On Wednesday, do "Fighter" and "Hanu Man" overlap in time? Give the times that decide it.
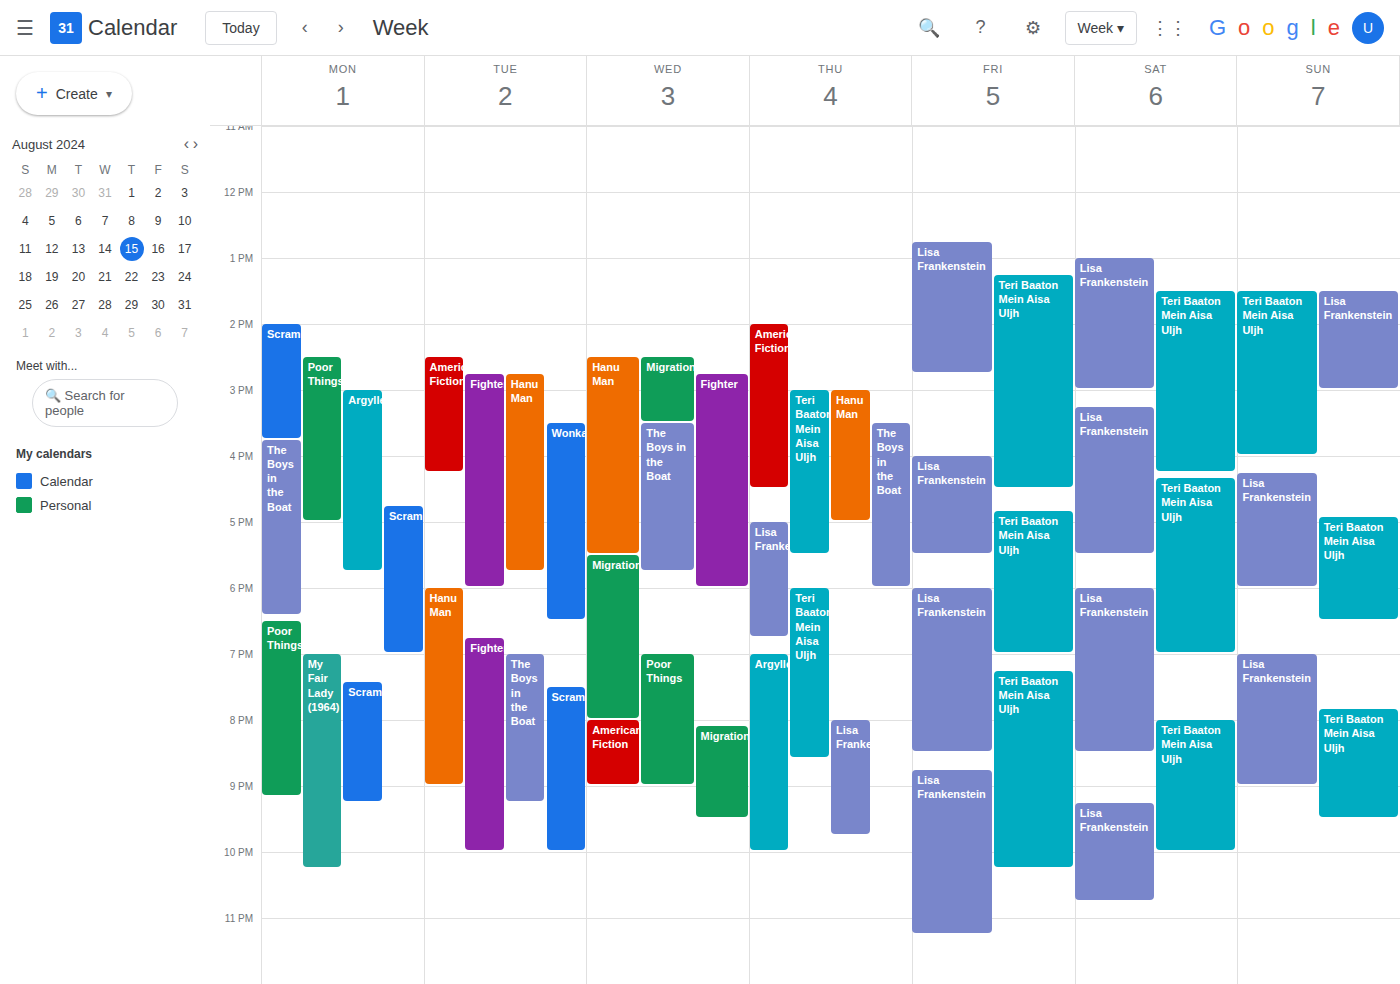
"Fighter" starts at 2:45 PM, before "Hanu Man" ends at 5:30 PM -- they overlap.